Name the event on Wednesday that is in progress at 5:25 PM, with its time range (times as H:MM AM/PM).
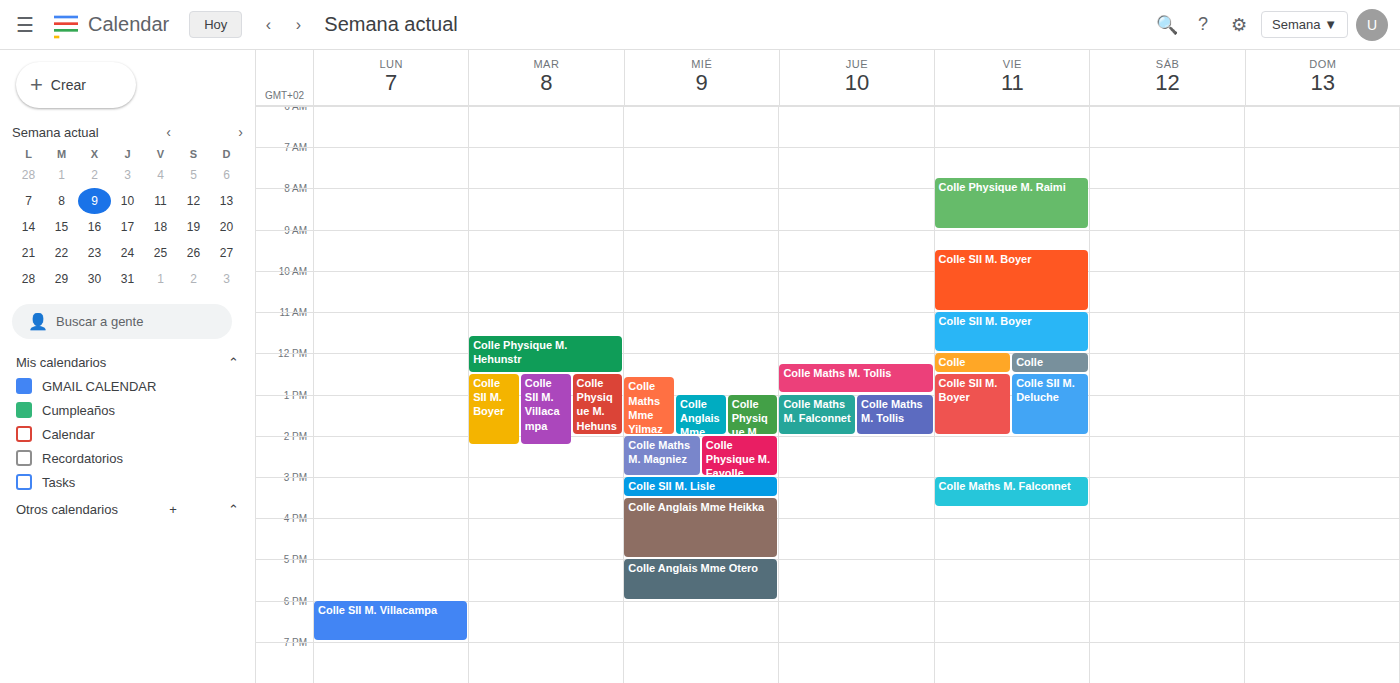
"Colle Anglais Mme Otero", 5:00 PM to 6:00 PM